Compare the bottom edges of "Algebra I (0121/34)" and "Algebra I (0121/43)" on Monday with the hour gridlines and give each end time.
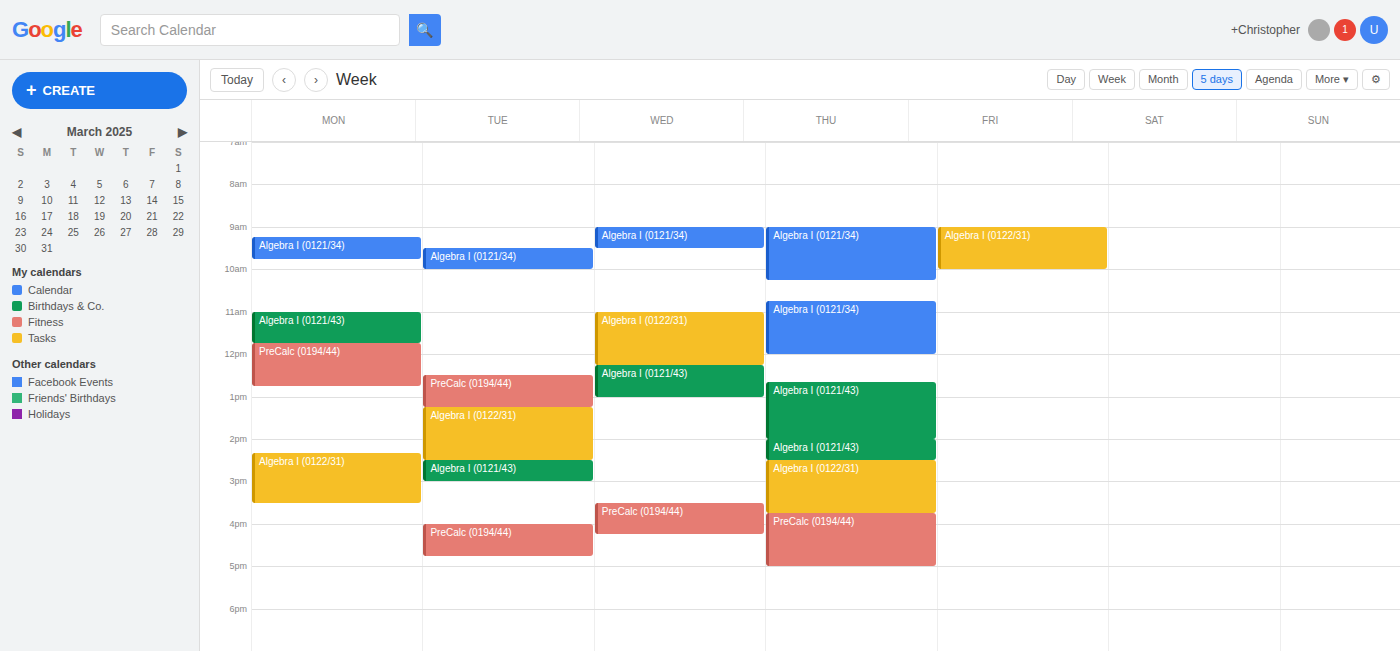
"Algebra I (0121/34)": 9:45 AM, neither: three quarters of the way from the 9 AM line to the 10 AM line. "Algebra I (0121/43)": 11:45 AM, neither: three quarters of the way from the 11 AM line to the 12 PM line.